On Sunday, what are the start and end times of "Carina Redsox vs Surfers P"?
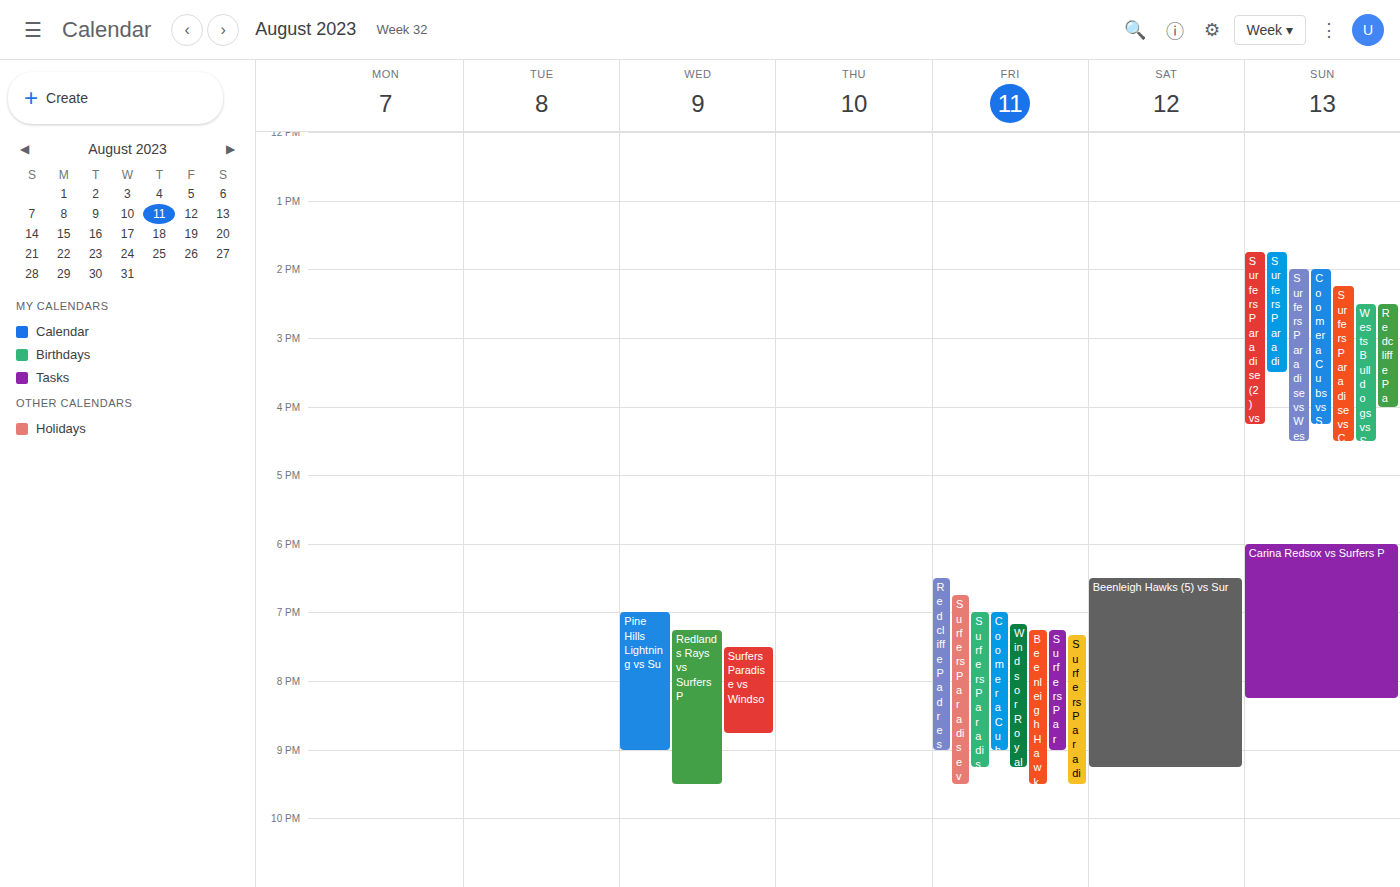
6:00 PM to 8:15 PM